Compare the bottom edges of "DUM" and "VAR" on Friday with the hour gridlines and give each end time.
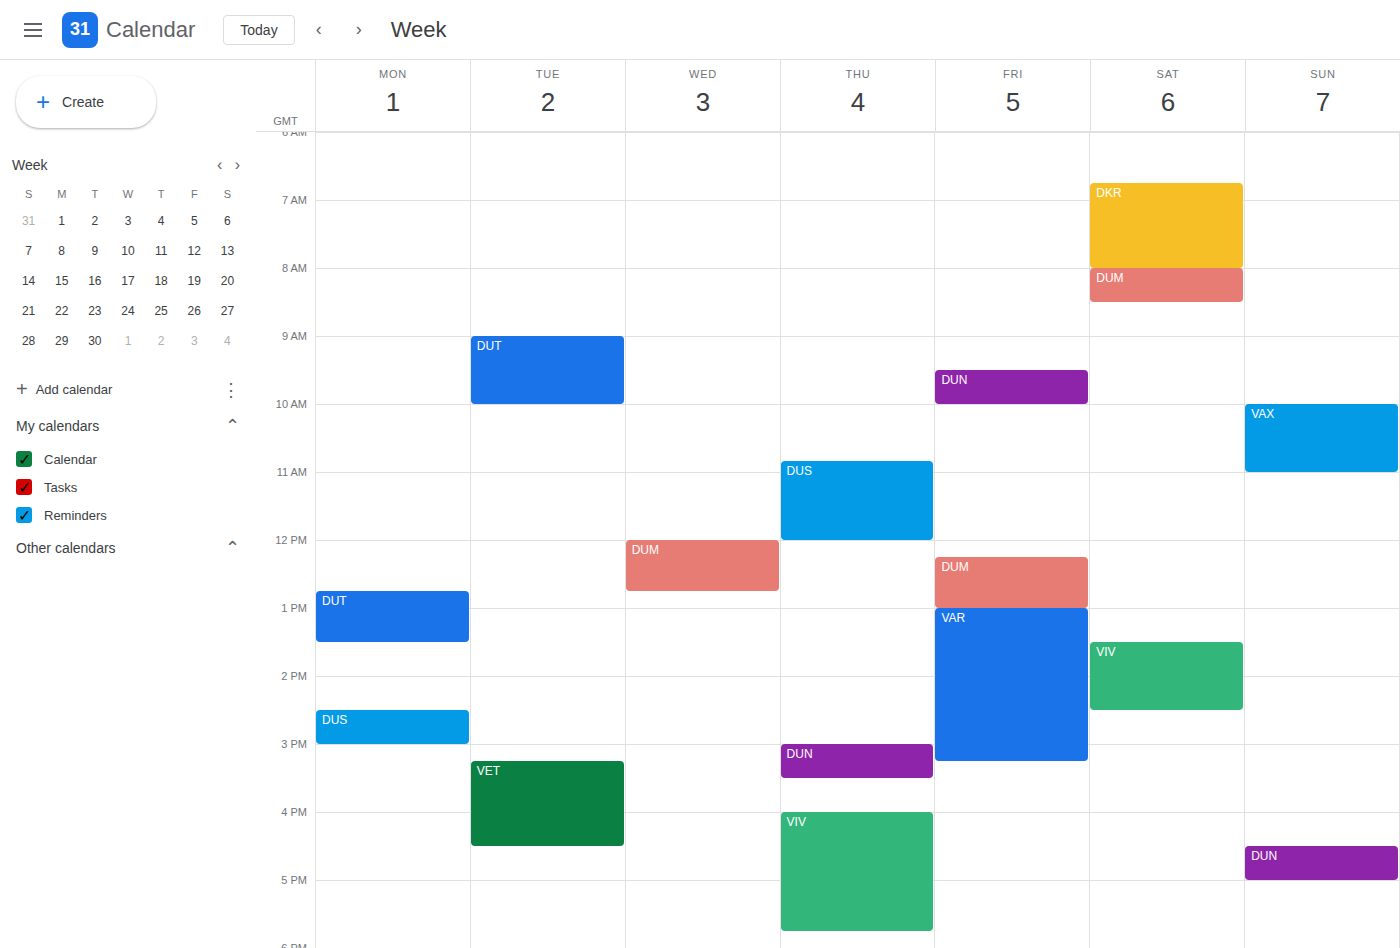
"DUM": 1:00 PM, exactly on the 1 PM line. "VAR": 3:15 PM, neither: a quarter of the way from the 3 PM line to the 4 PM line.